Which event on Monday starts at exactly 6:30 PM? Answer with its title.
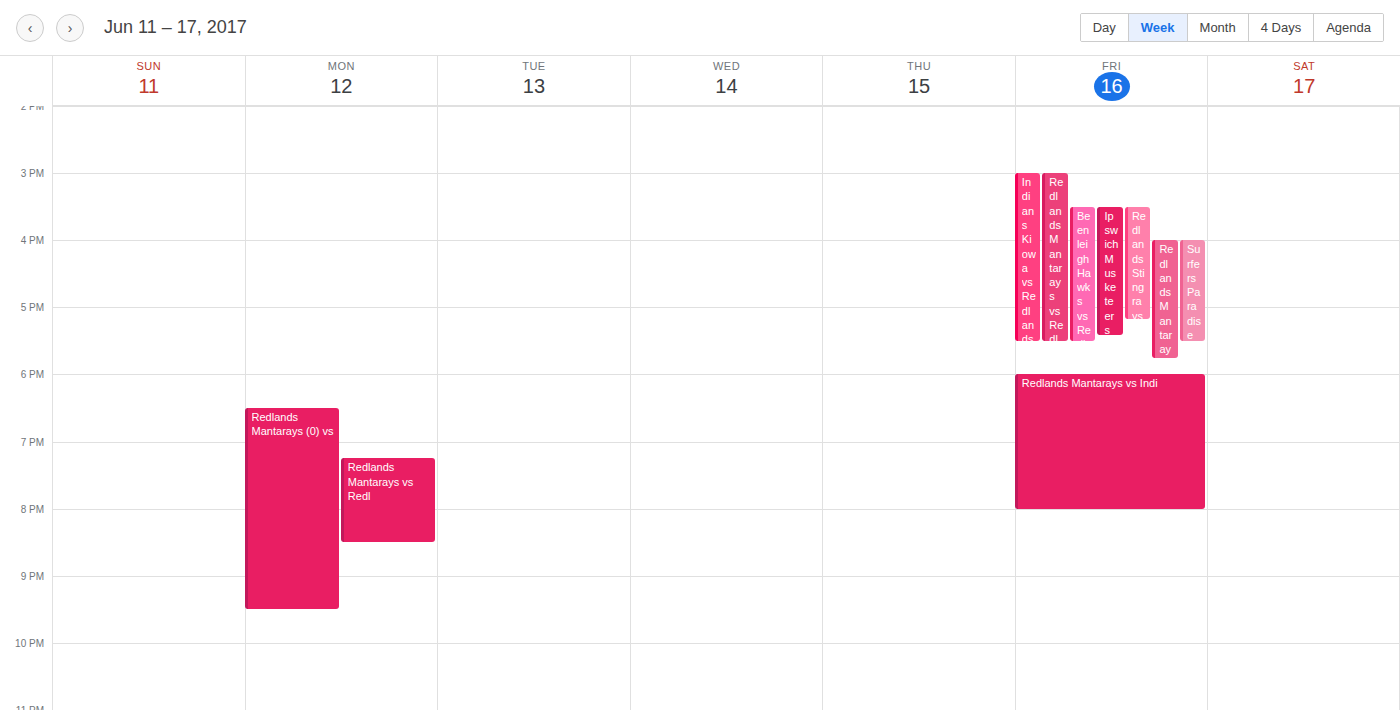
"Redlands Mantarays (0) vs"